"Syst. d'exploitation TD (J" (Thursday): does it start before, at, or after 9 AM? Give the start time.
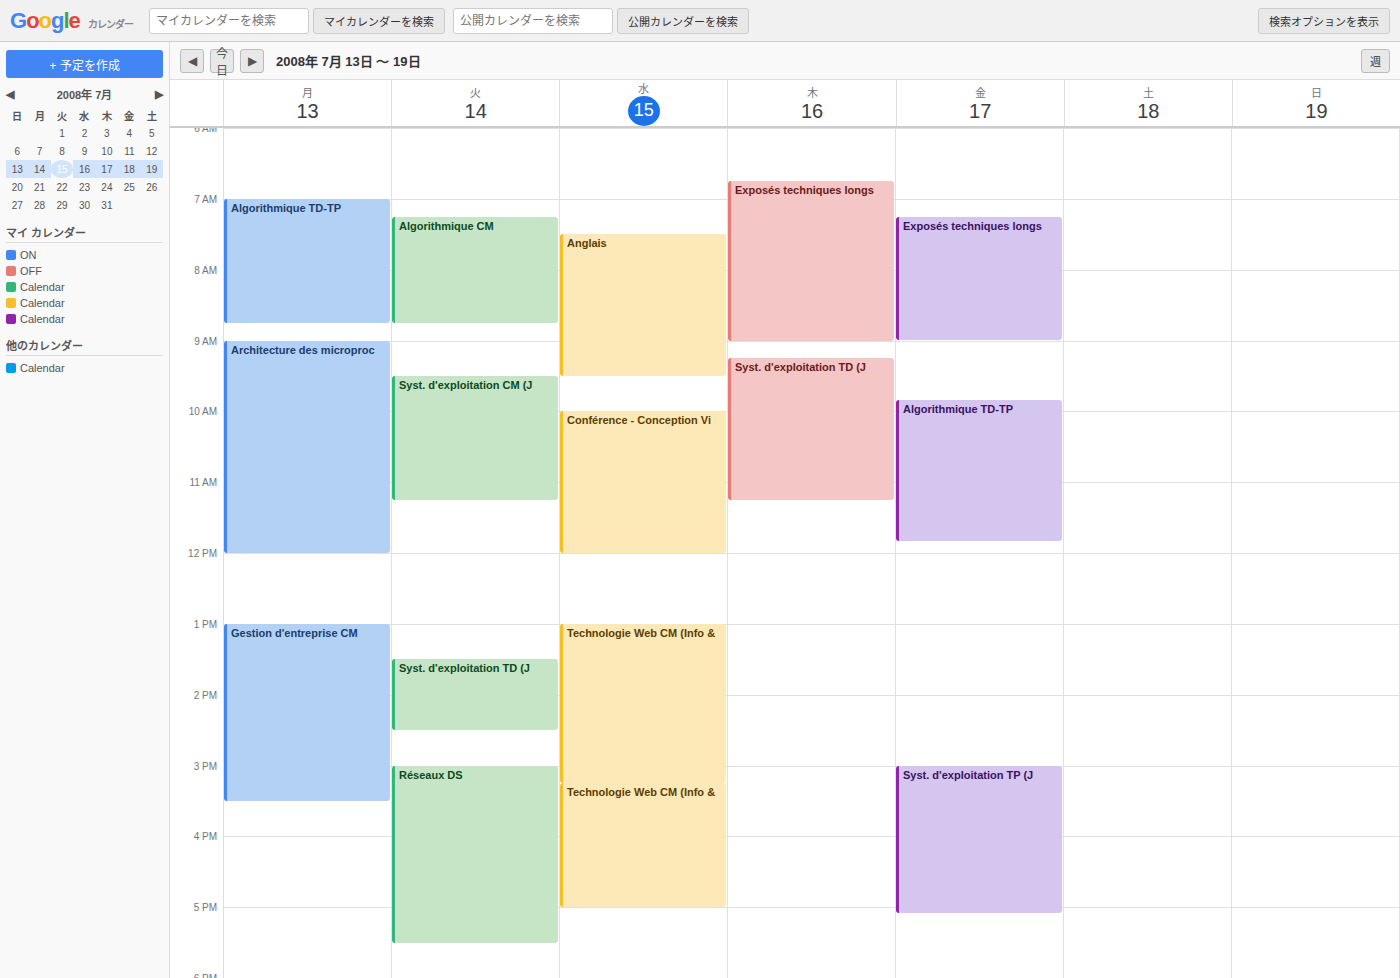
9:15 AM -- after 9 AM, 15 minutes below the 9 AM line.